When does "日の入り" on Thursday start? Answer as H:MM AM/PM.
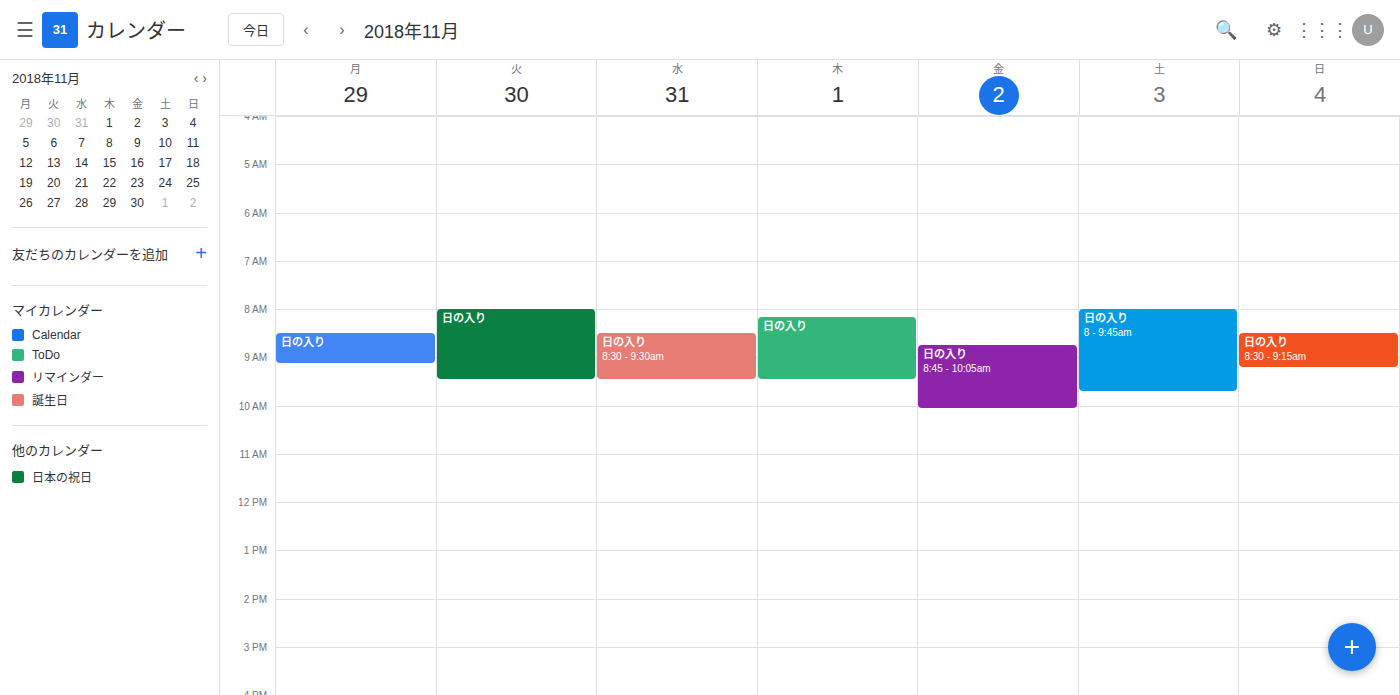
8:10 AM